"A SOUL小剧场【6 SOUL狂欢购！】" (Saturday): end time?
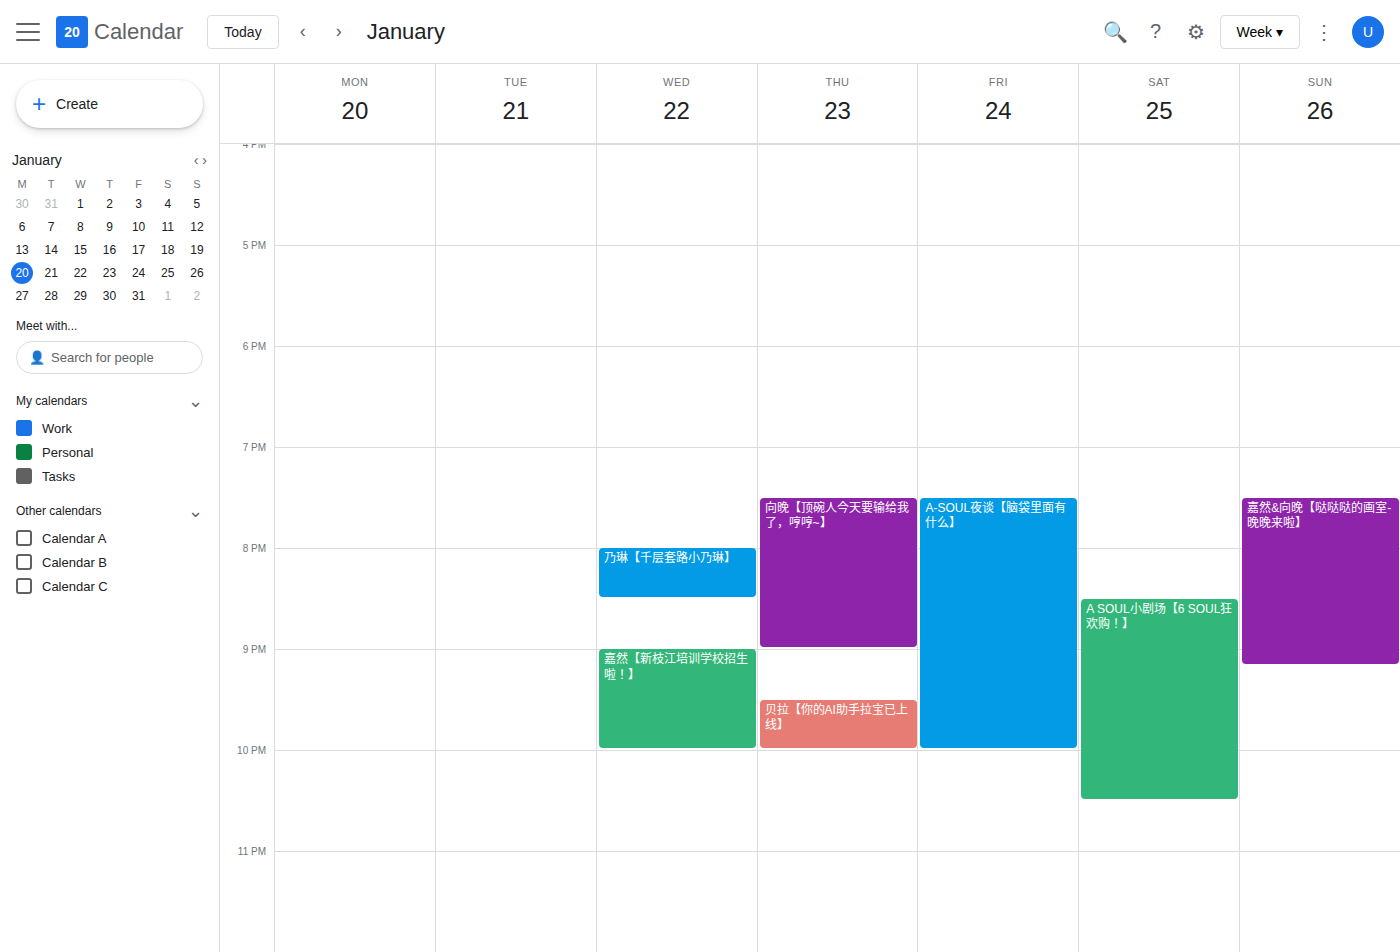
10:30 PM